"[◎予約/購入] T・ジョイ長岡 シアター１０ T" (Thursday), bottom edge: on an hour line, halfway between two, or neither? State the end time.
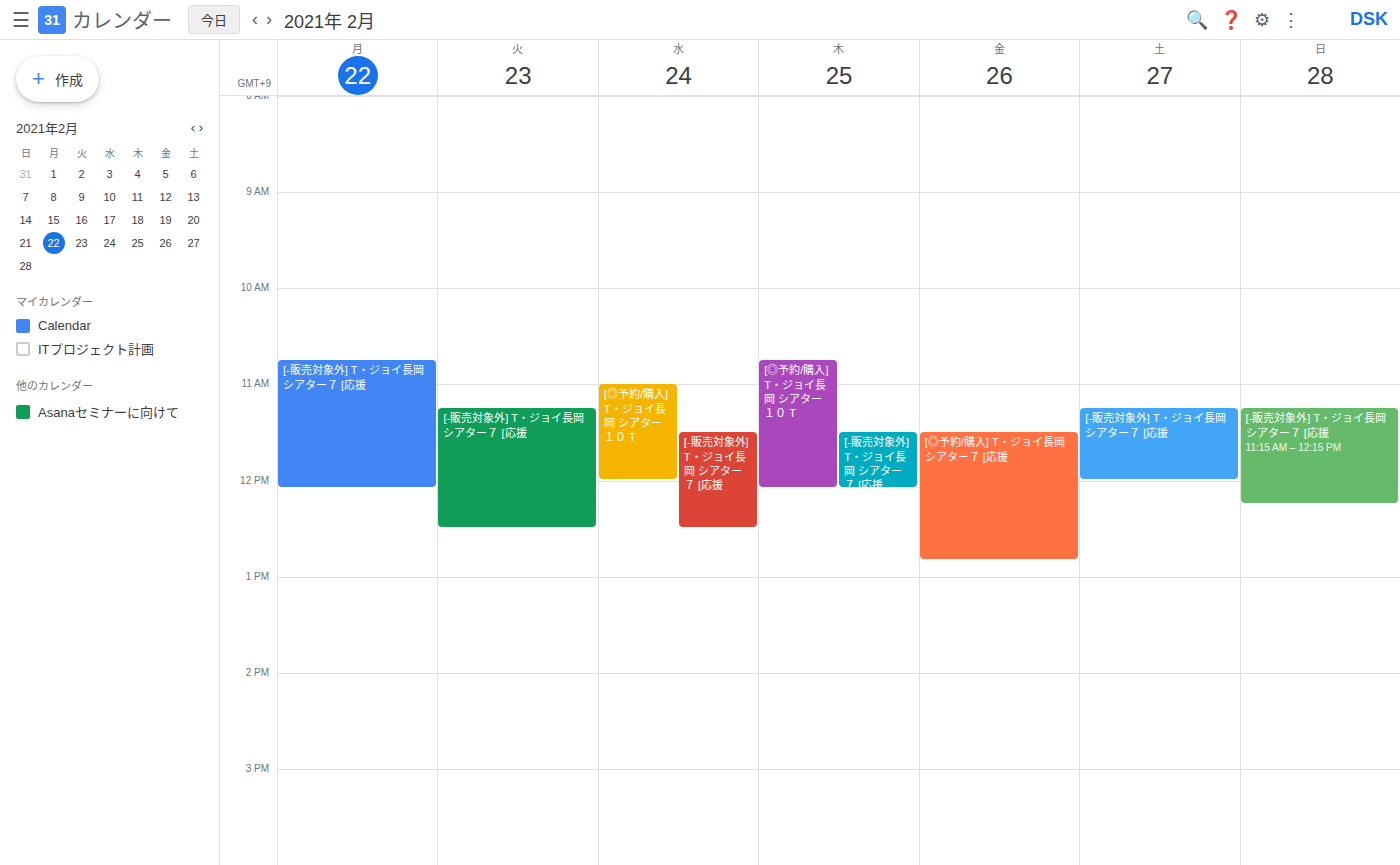
12:05 PM -- neither: 5 minutes below the 12 PM line and 55 minutes above the 1 PM line.